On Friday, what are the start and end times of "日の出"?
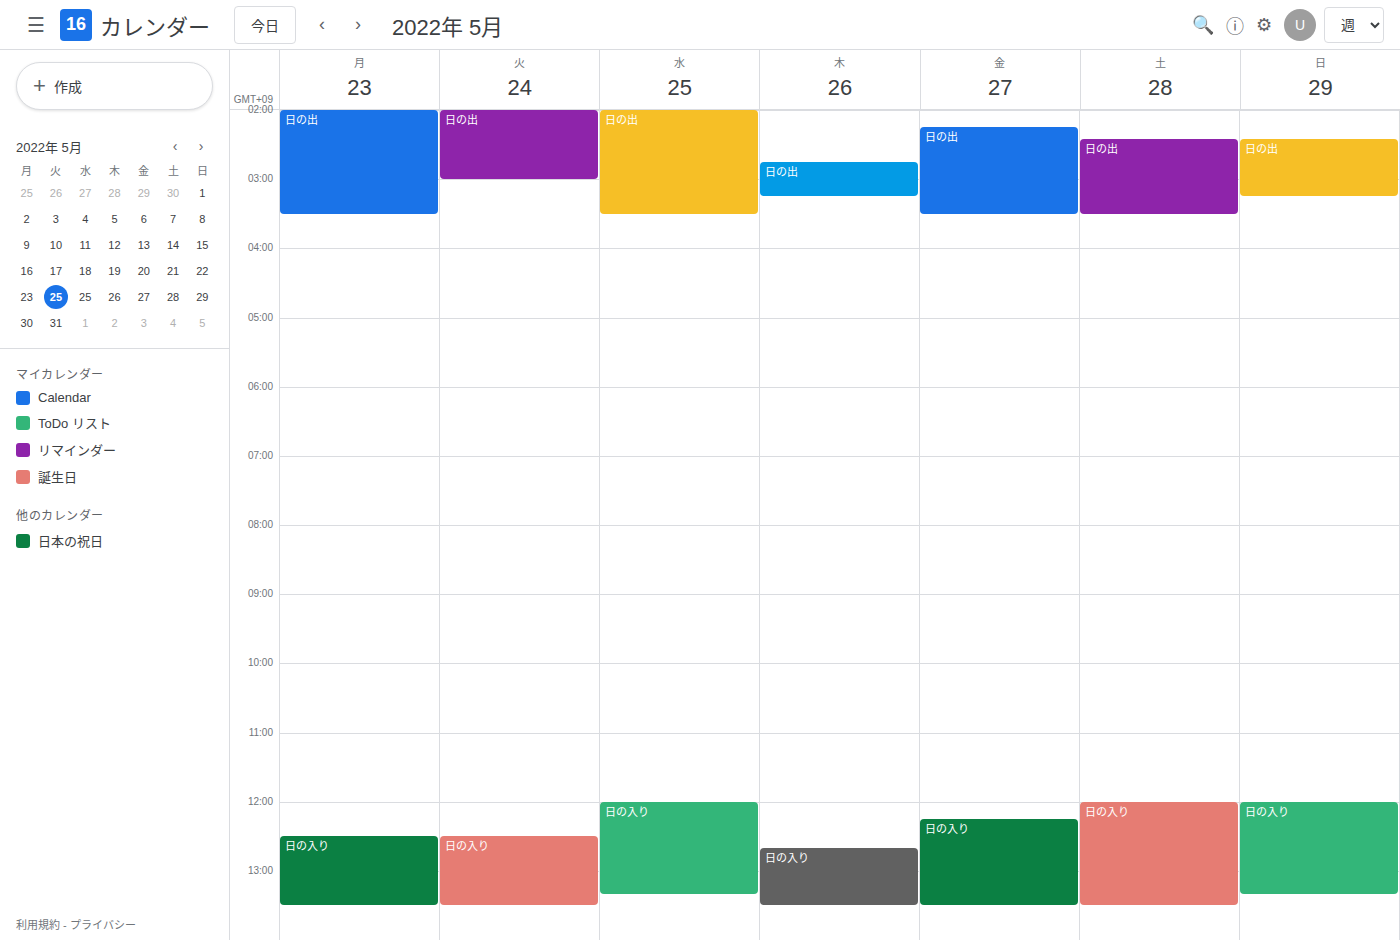
2:15 AM to 3:30 AM